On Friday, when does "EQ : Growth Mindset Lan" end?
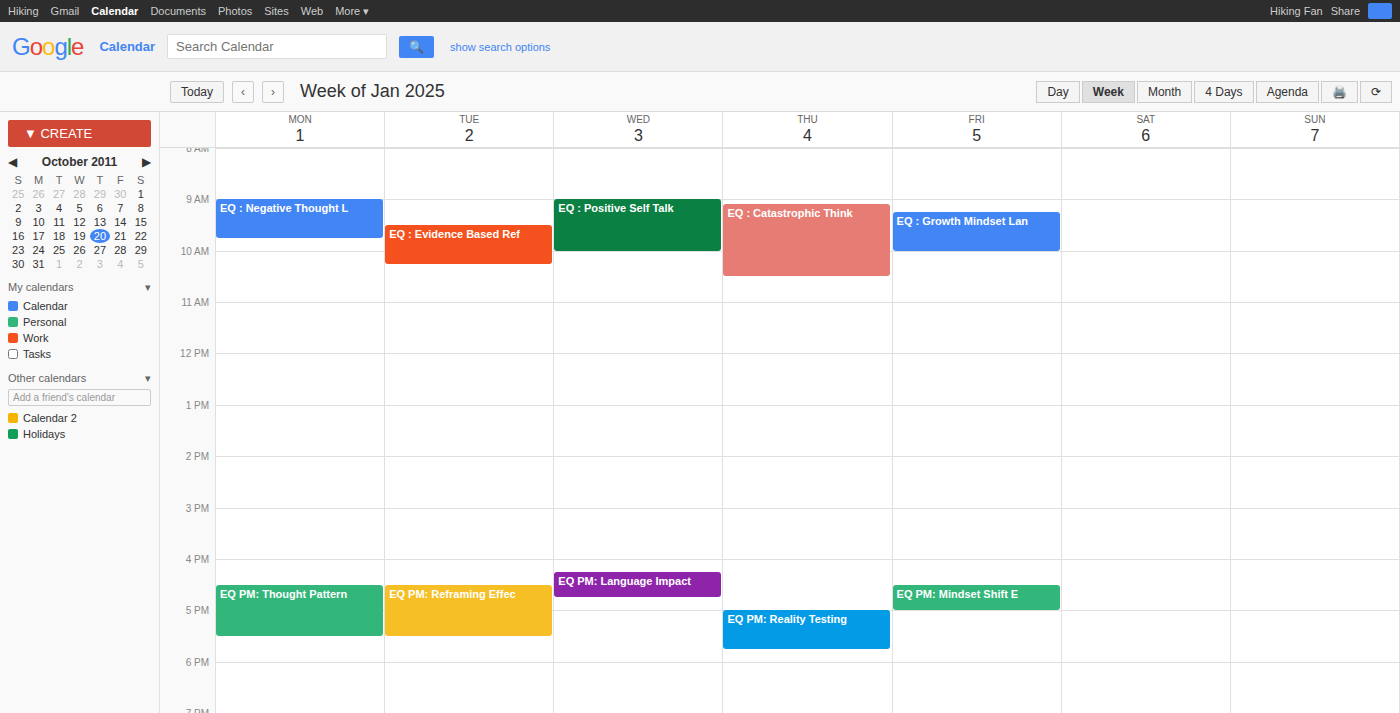
10:00 AM